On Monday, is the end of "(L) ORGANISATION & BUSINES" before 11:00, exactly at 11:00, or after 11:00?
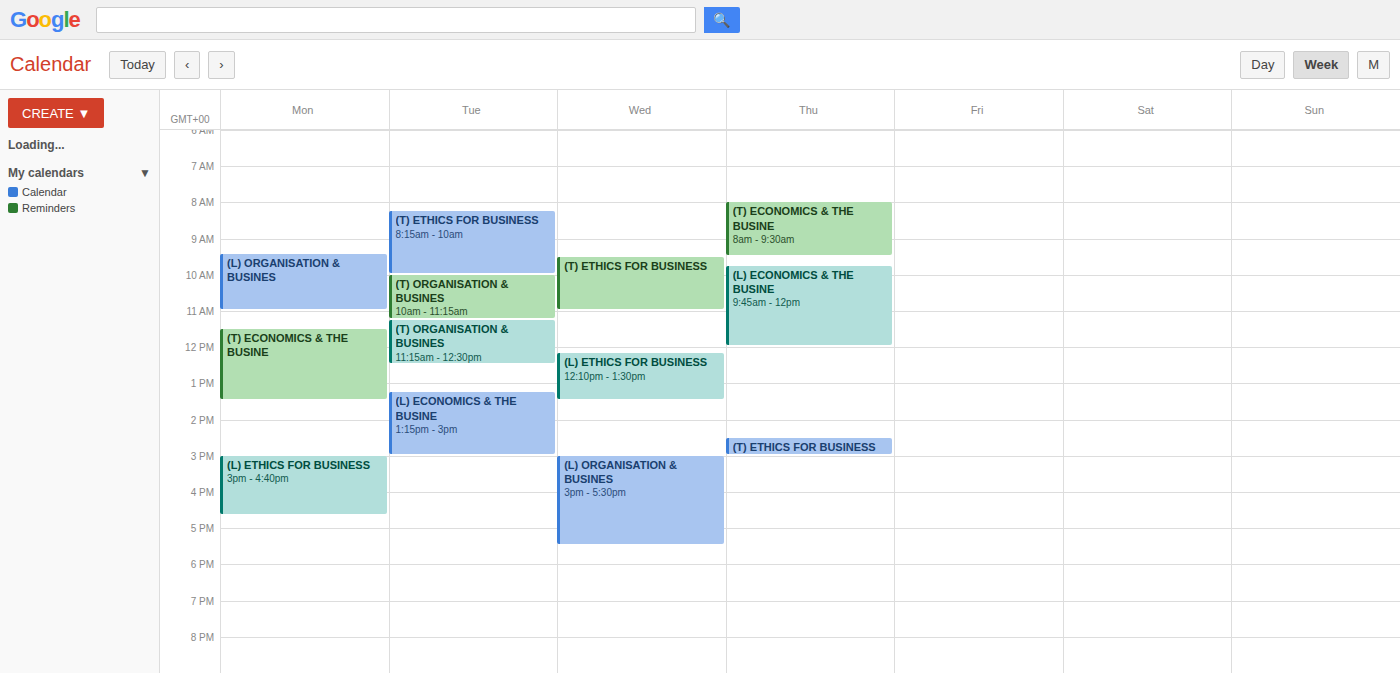
11:00 -- exactly at 11:00, on the 11:00 line.